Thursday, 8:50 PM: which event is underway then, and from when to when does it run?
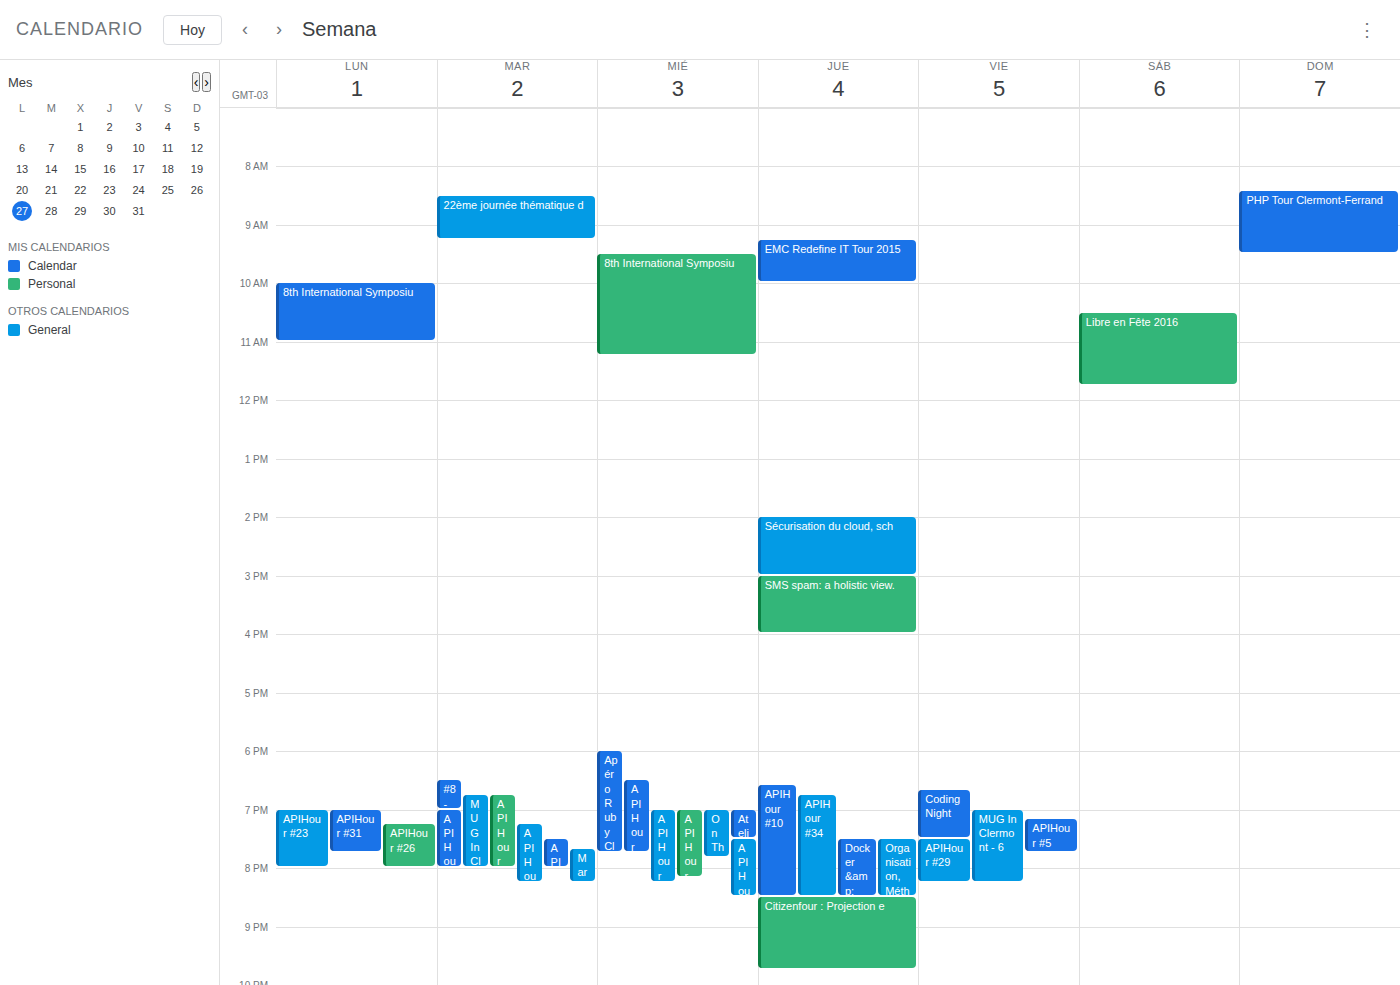
"Citizenfour : Projection e", 8:30 PM to 9:45 PM